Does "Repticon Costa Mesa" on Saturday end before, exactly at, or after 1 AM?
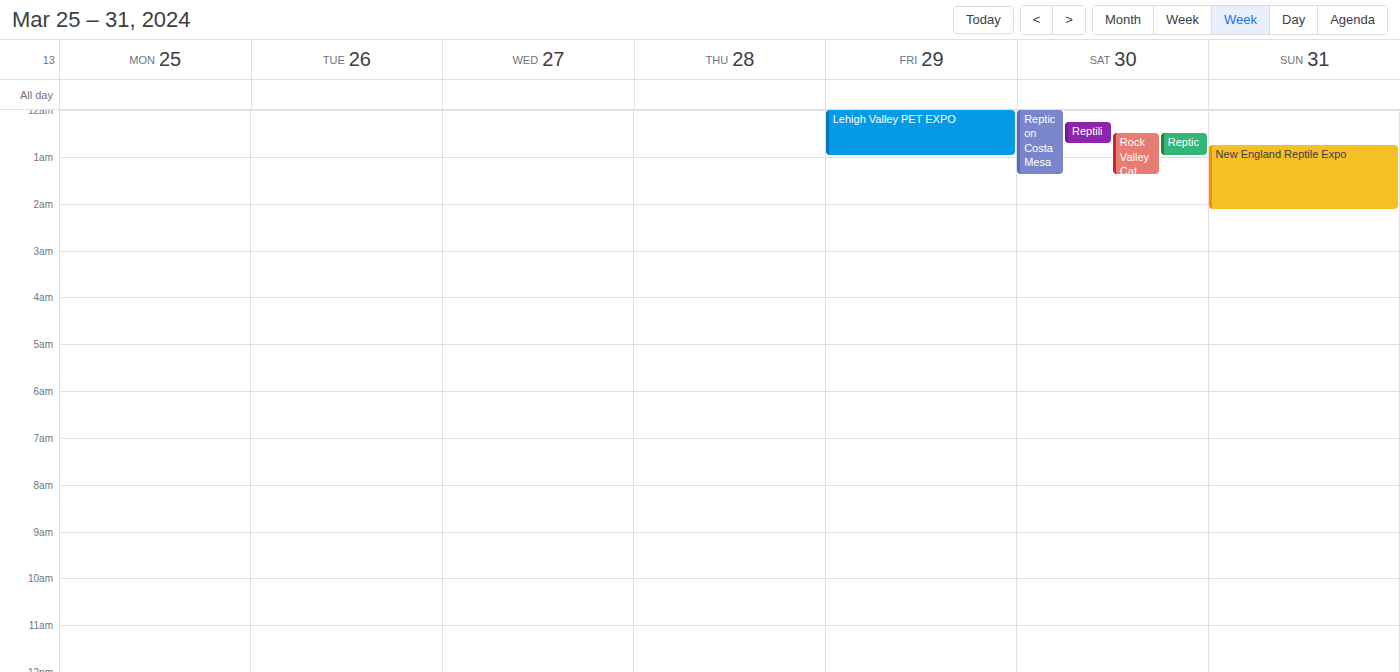
1:25 AM -- after 1 AM, 25 minutes below the 1 AM line.